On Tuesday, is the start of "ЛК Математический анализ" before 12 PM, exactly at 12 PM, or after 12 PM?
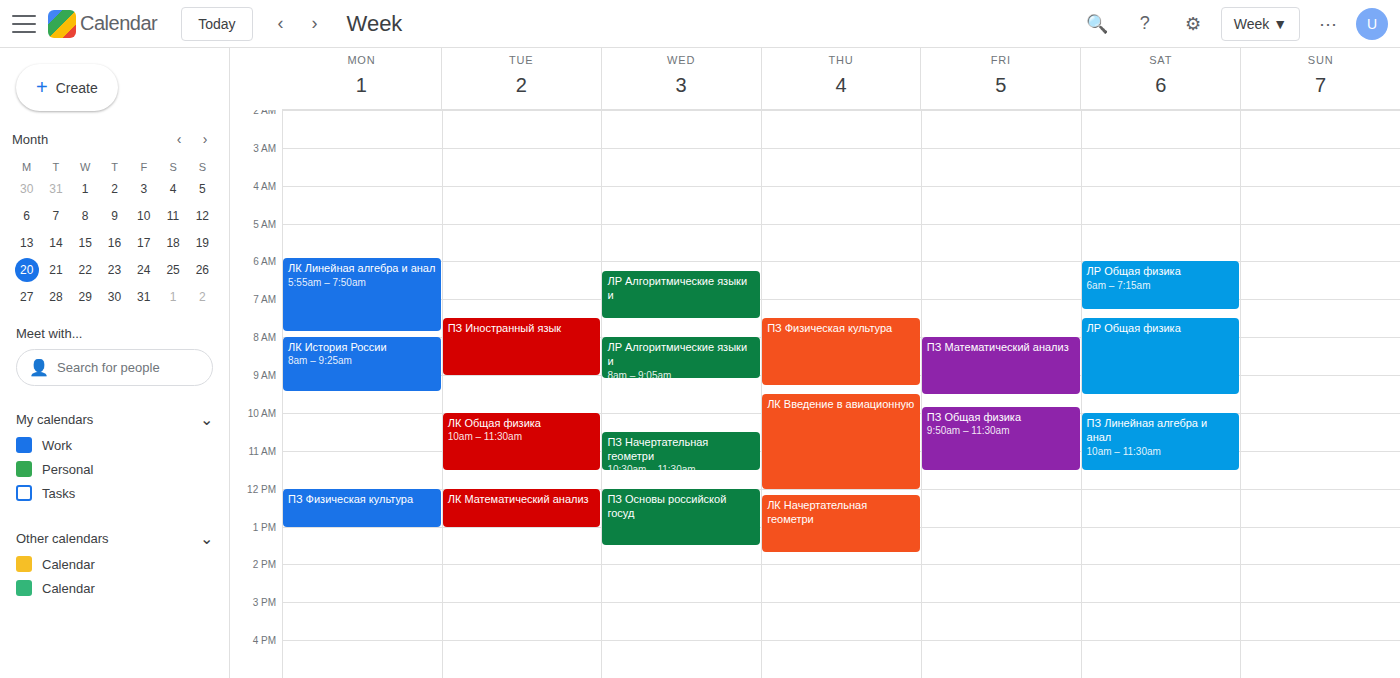
12:00 PM -- exactly at 12 PM, on the 12 PM line.